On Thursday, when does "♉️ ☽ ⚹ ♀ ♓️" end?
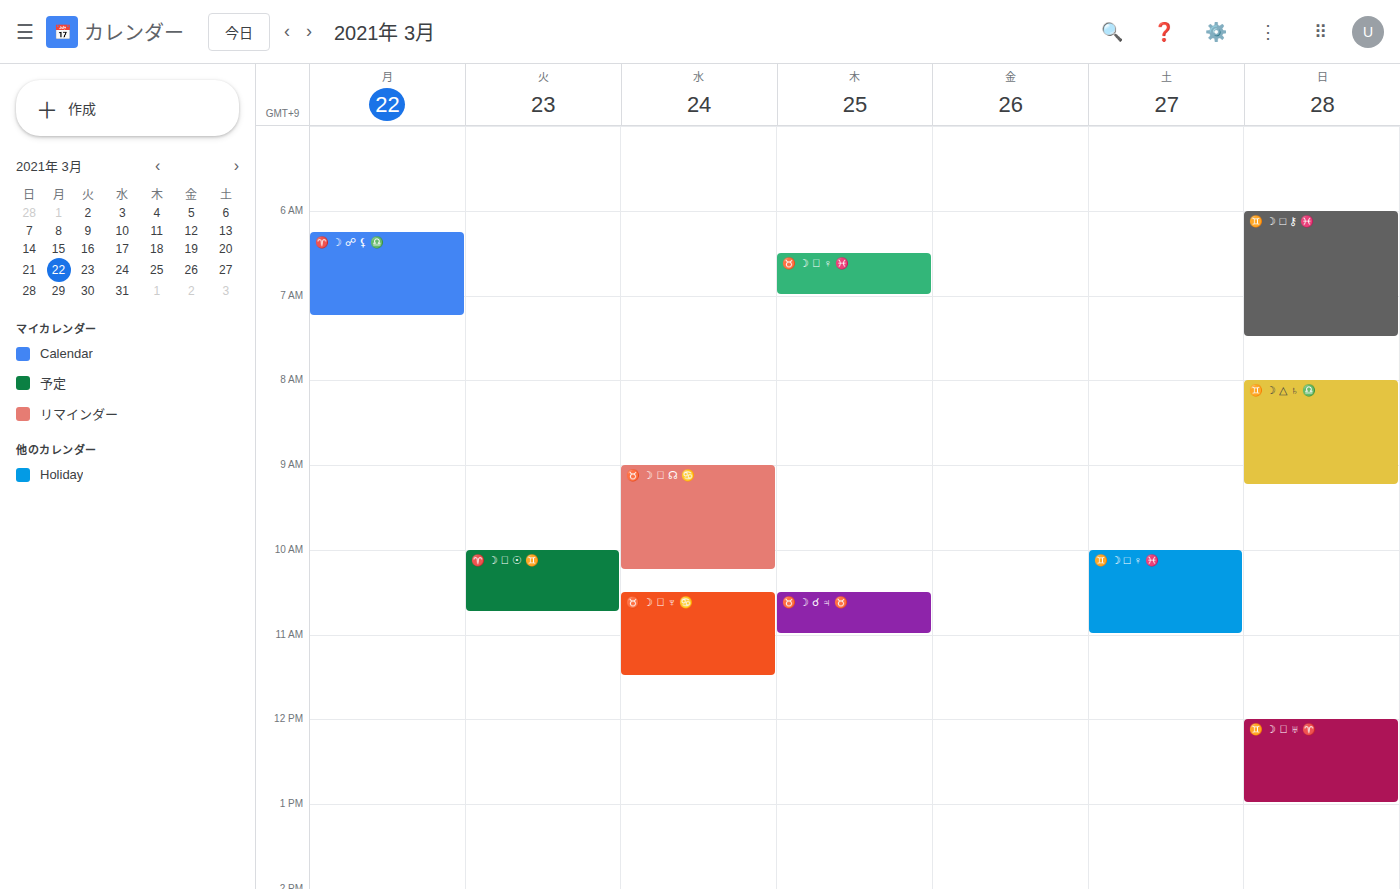
7:00 AM